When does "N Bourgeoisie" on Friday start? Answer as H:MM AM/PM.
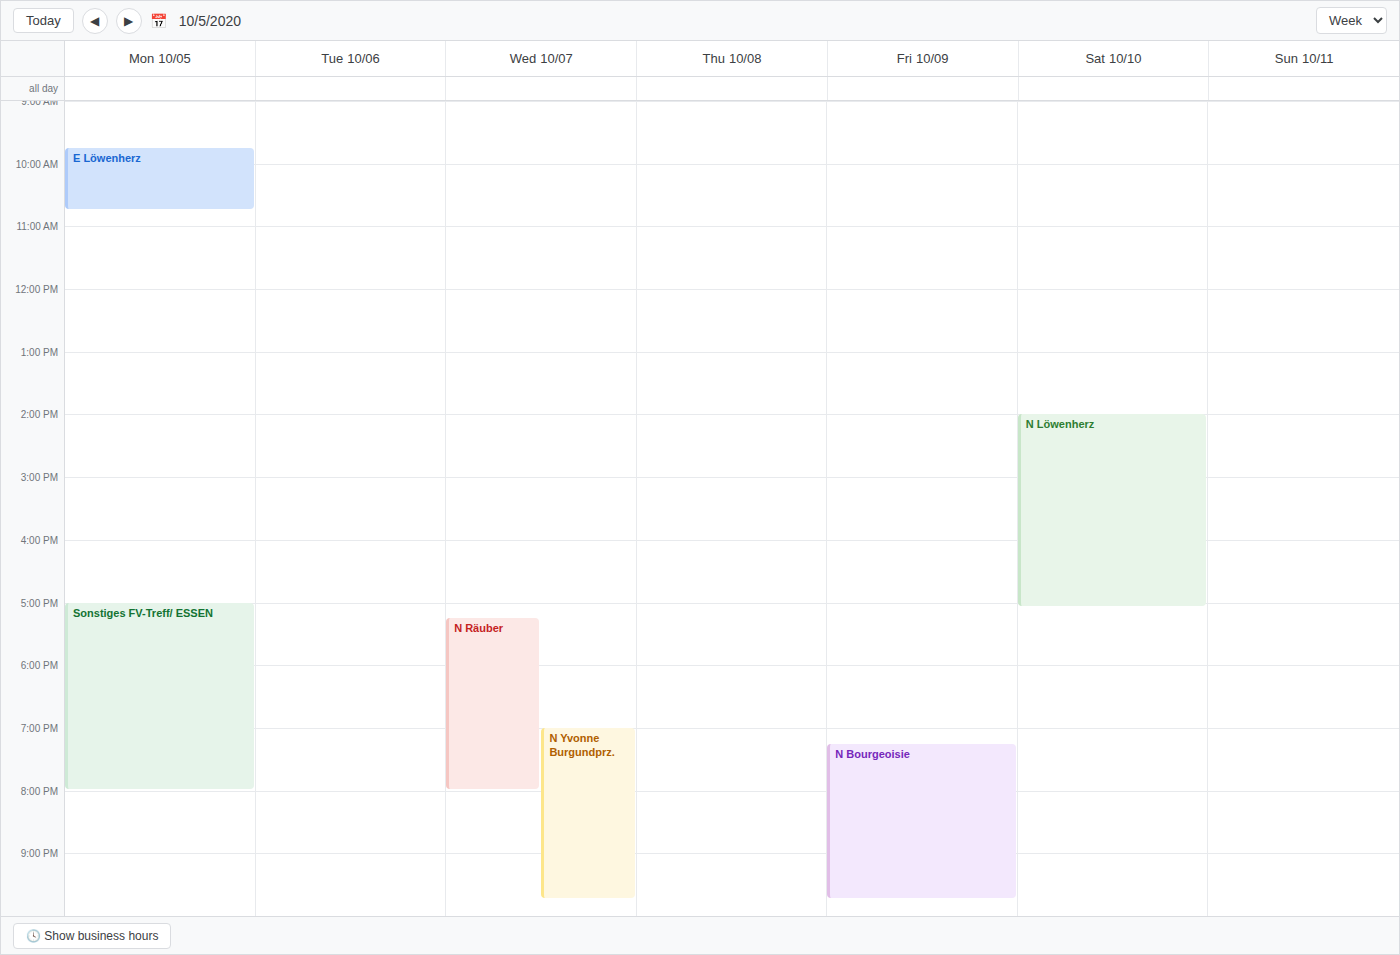
7:15 PM